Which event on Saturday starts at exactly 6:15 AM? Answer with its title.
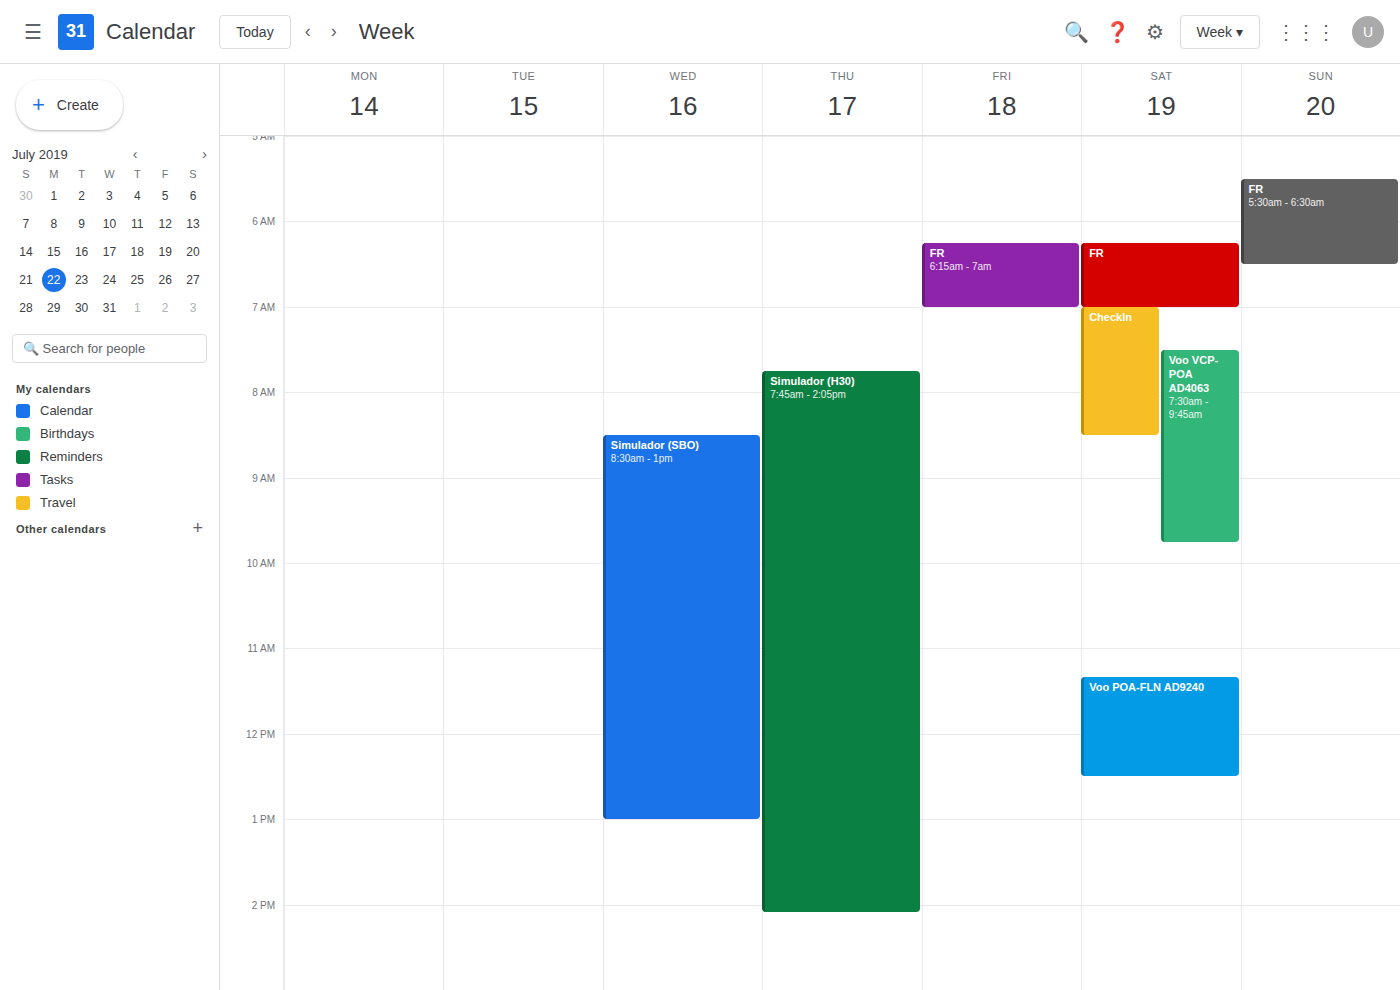
"FR"